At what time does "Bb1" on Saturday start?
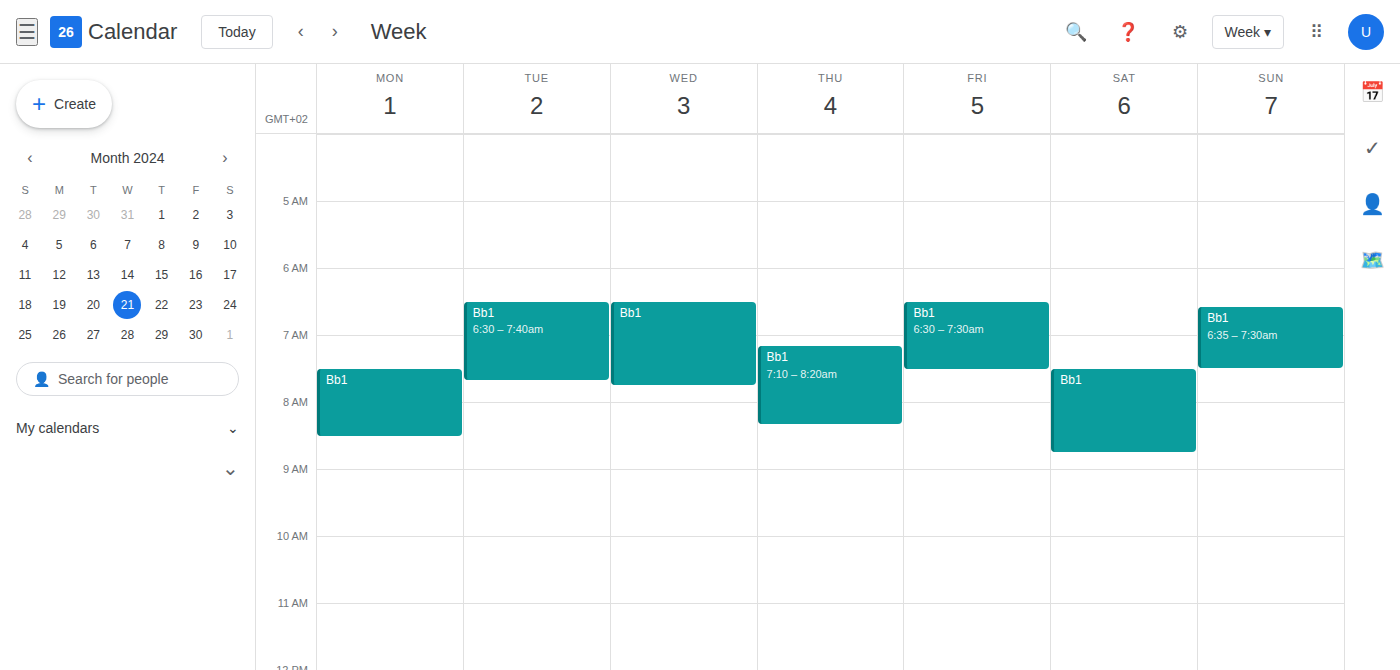
7:30 AM